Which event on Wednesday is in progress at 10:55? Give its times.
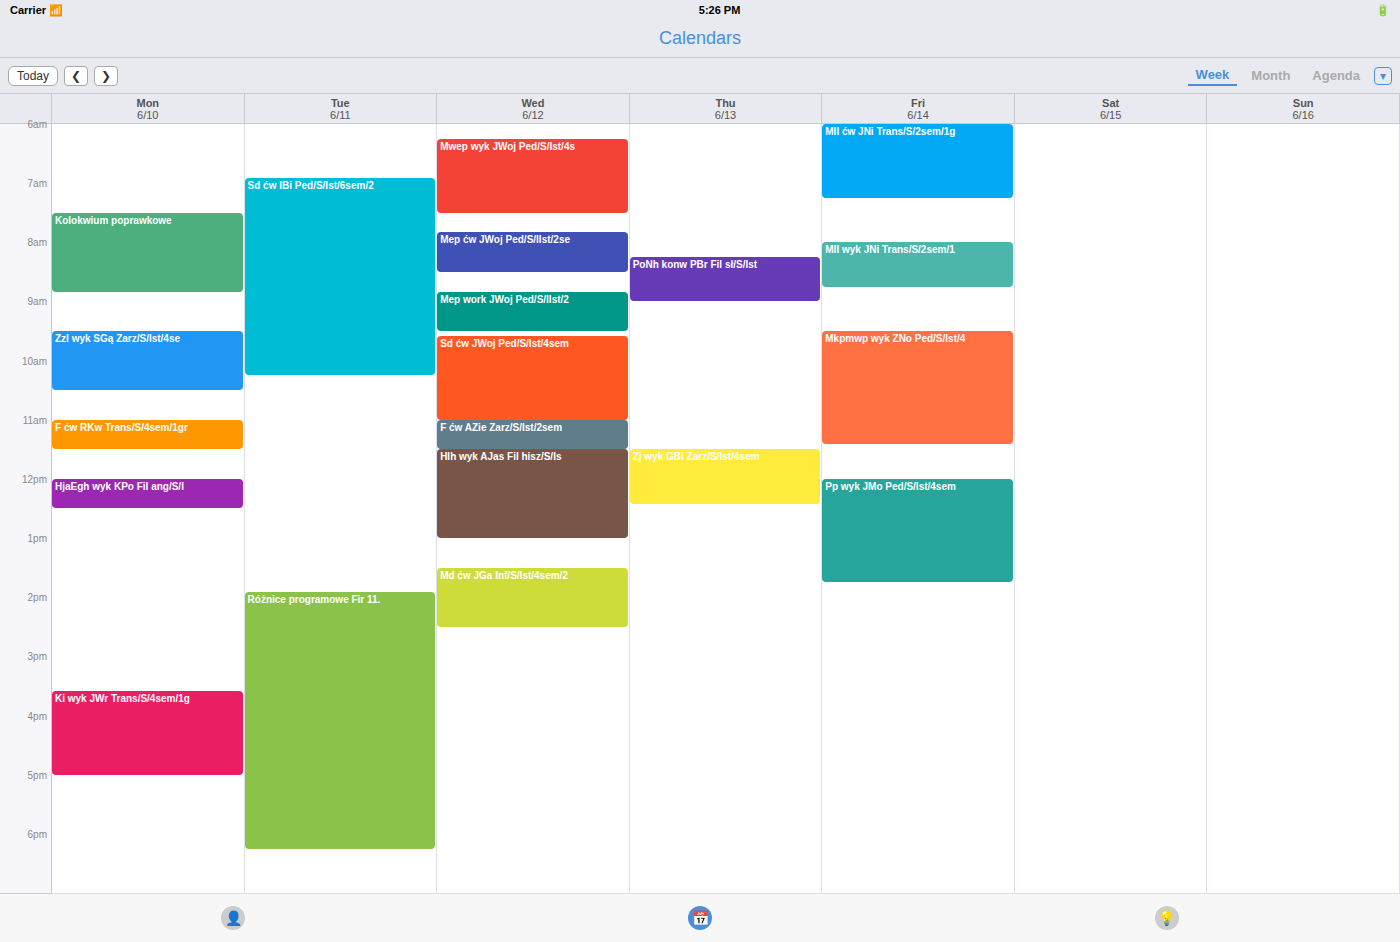
"Sd ćw JWoj Ped/S/Ist/4sem", 09:35 to 11:00